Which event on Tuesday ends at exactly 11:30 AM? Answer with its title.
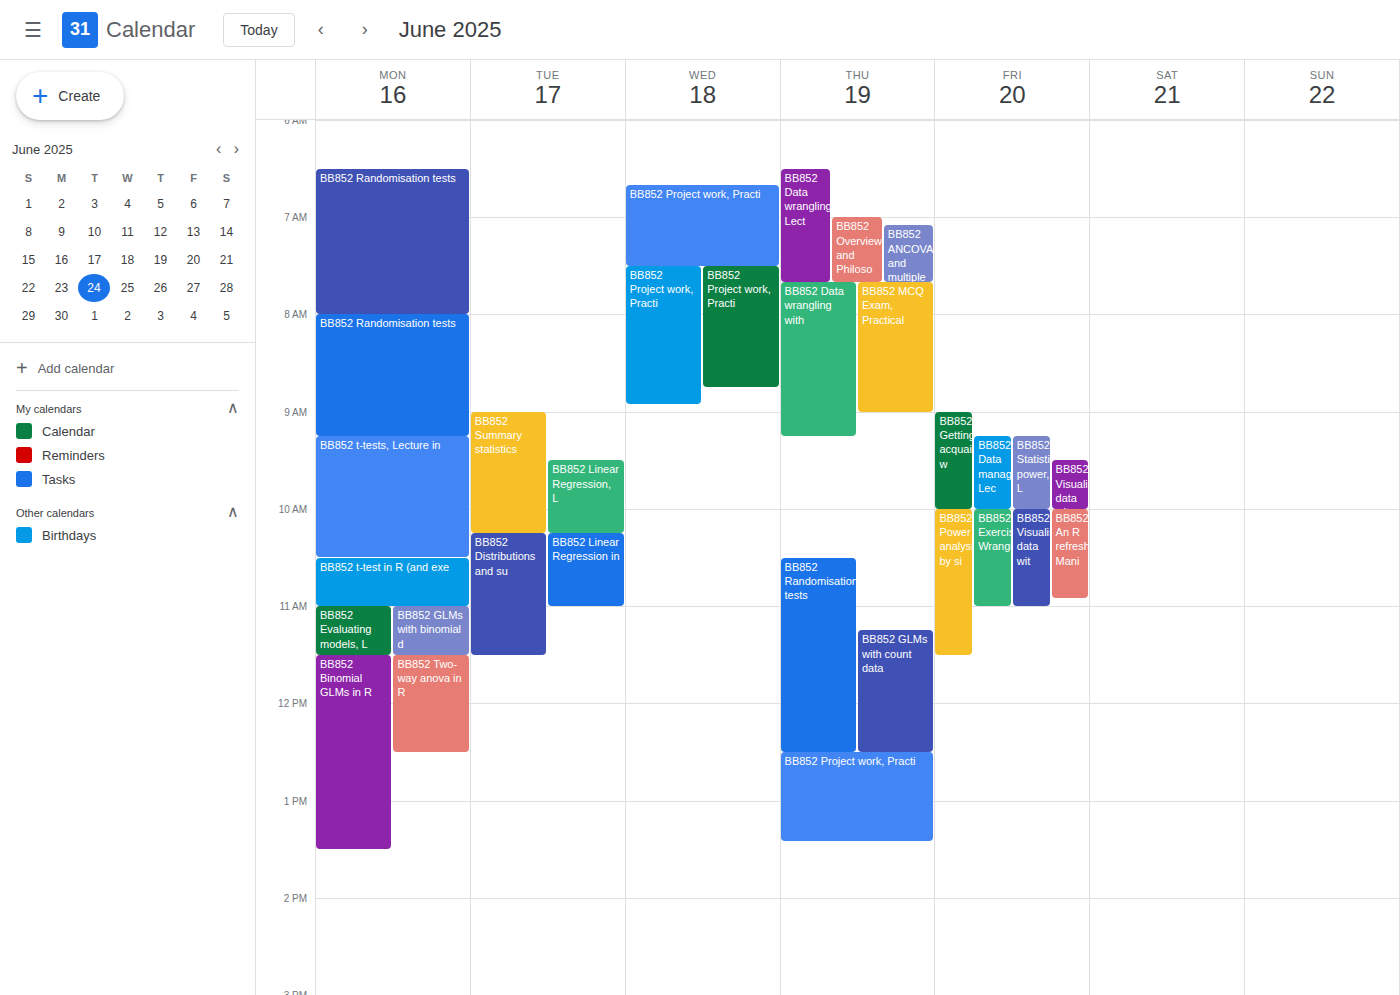
"BB852 Distributions and su"